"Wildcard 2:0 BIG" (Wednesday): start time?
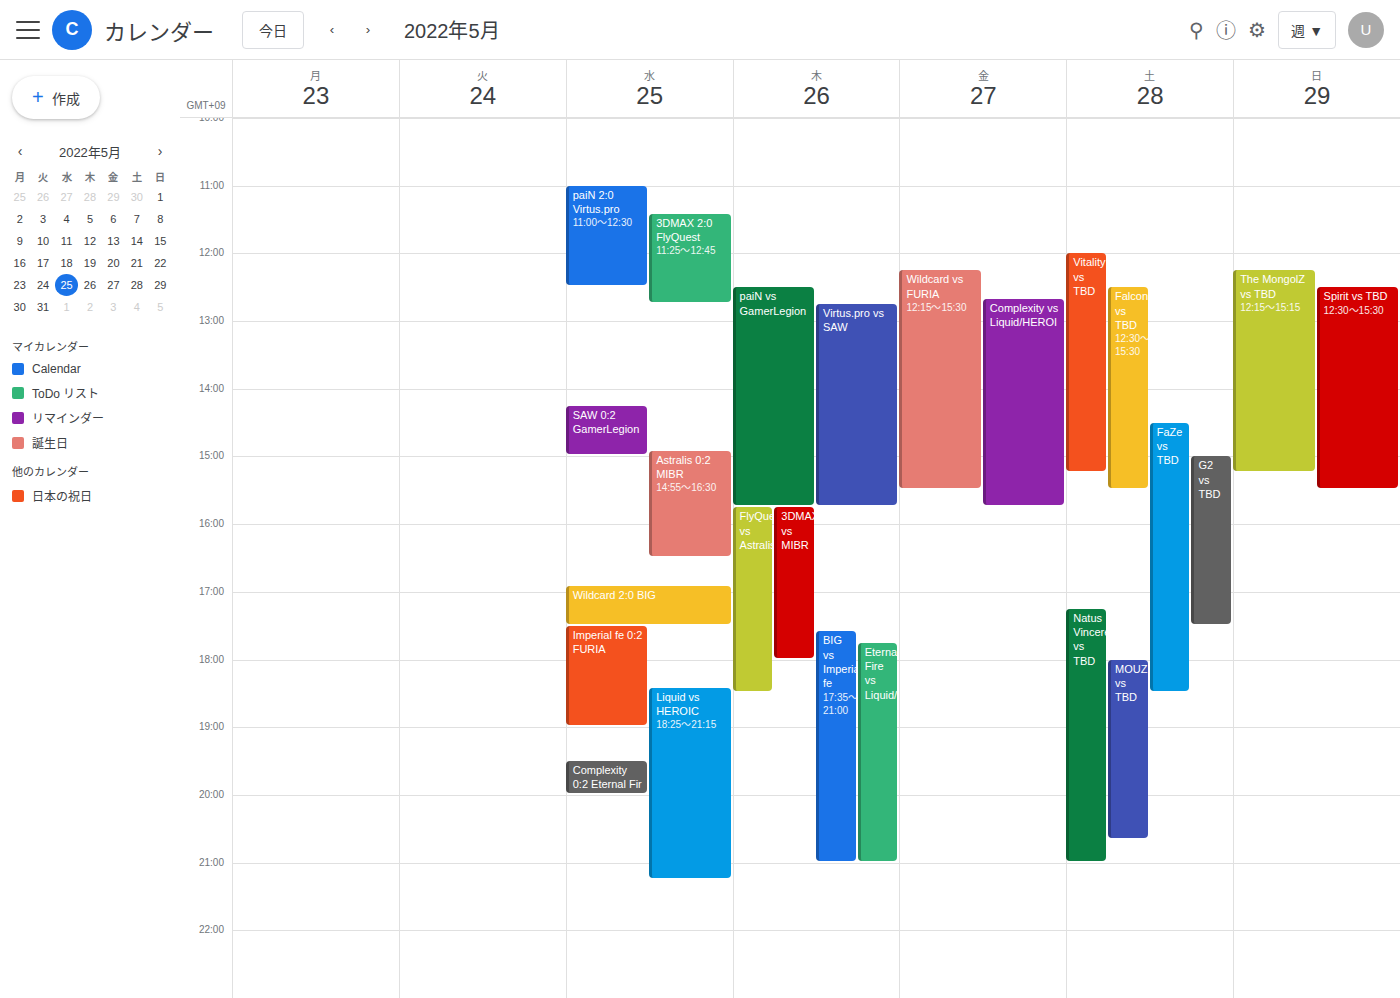
4:55 PM